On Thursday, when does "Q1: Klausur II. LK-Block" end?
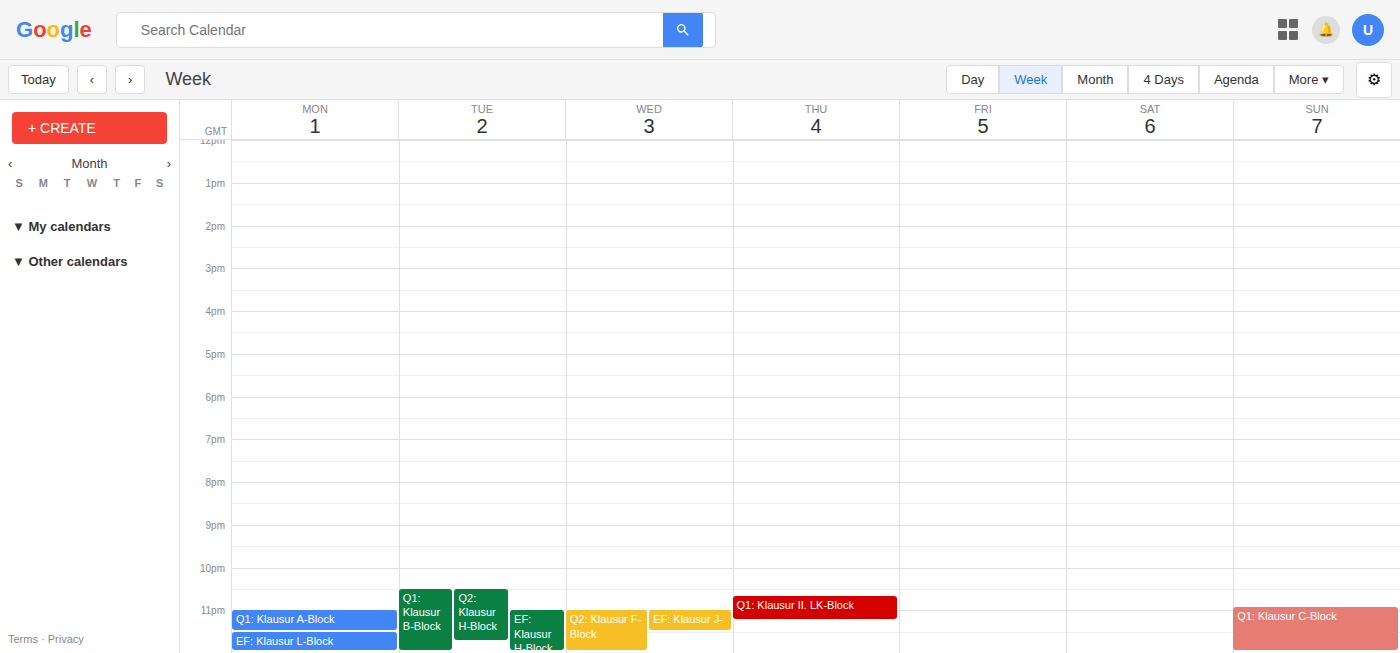
11:15 PM